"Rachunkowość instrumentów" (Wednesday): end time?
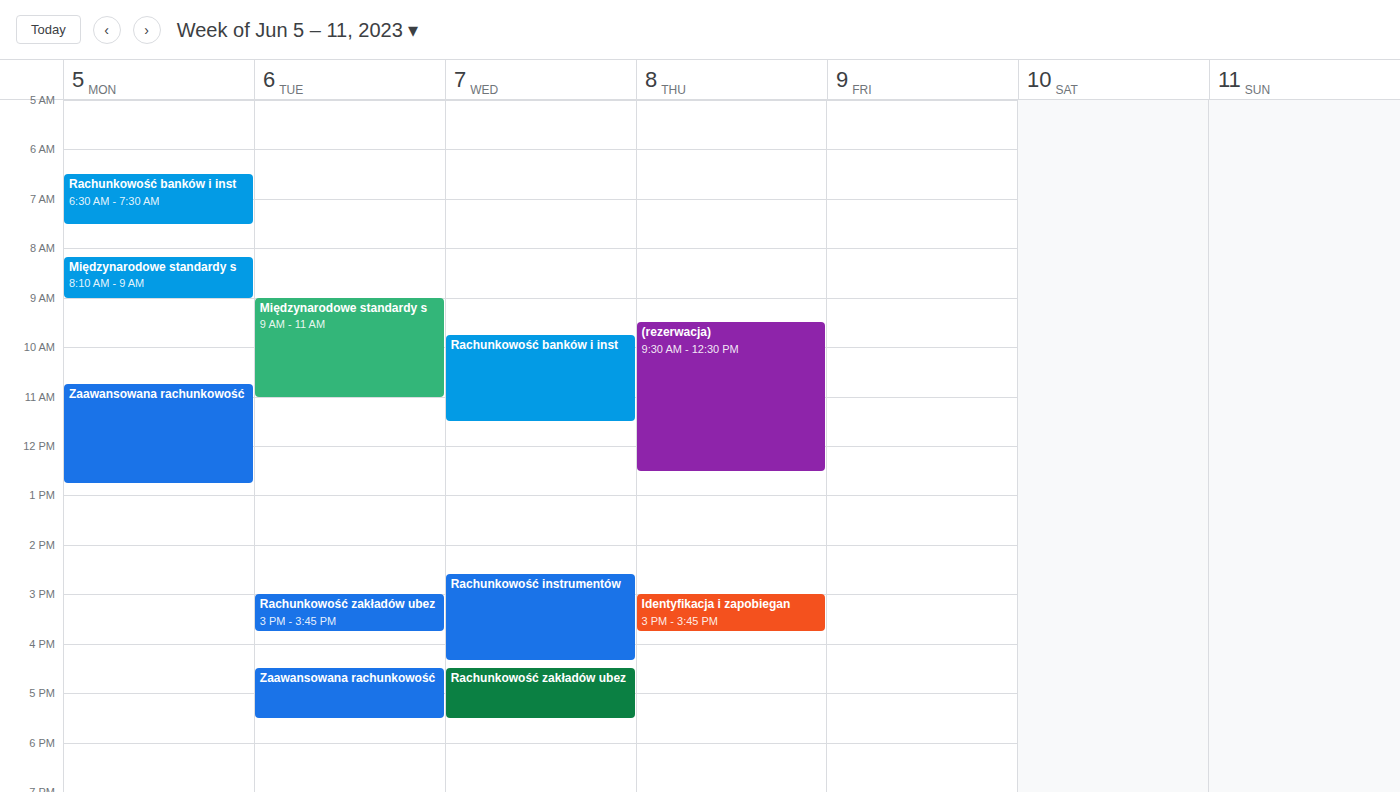
4:20 PM